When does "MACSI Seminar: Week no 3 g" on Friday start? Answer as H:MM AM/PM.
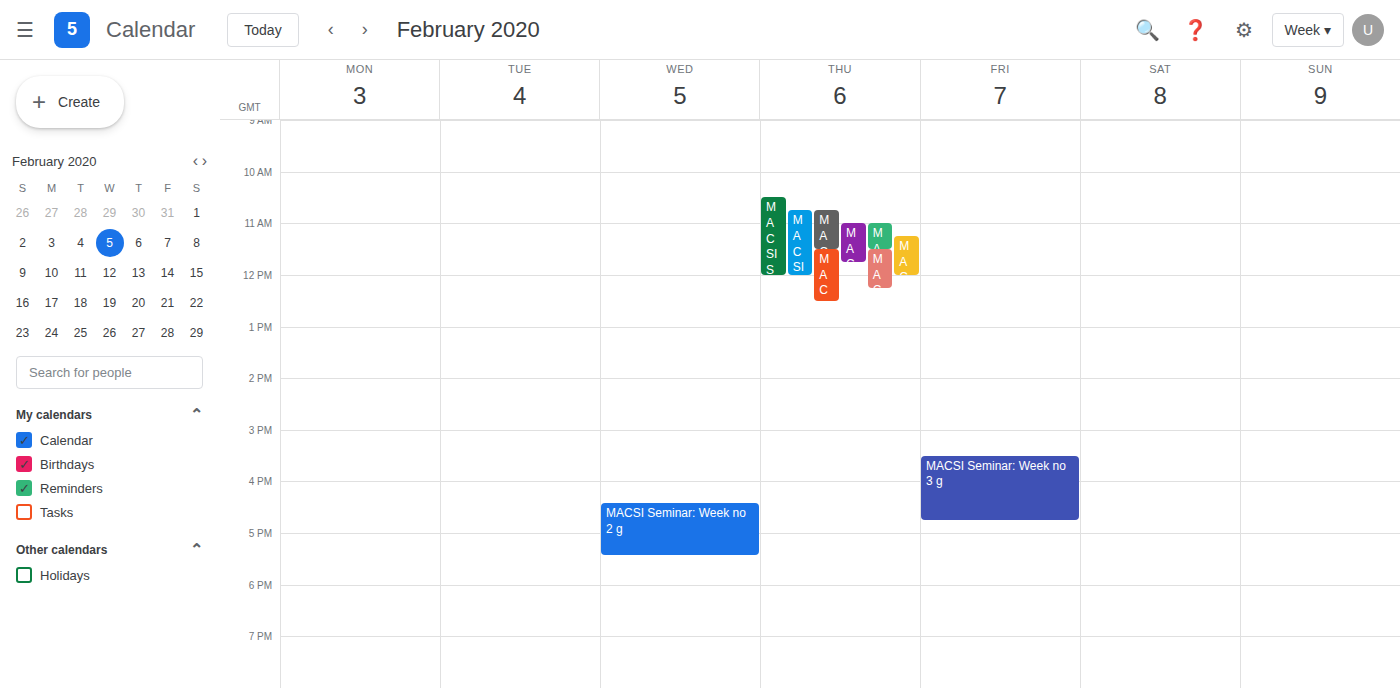
3:30 PM